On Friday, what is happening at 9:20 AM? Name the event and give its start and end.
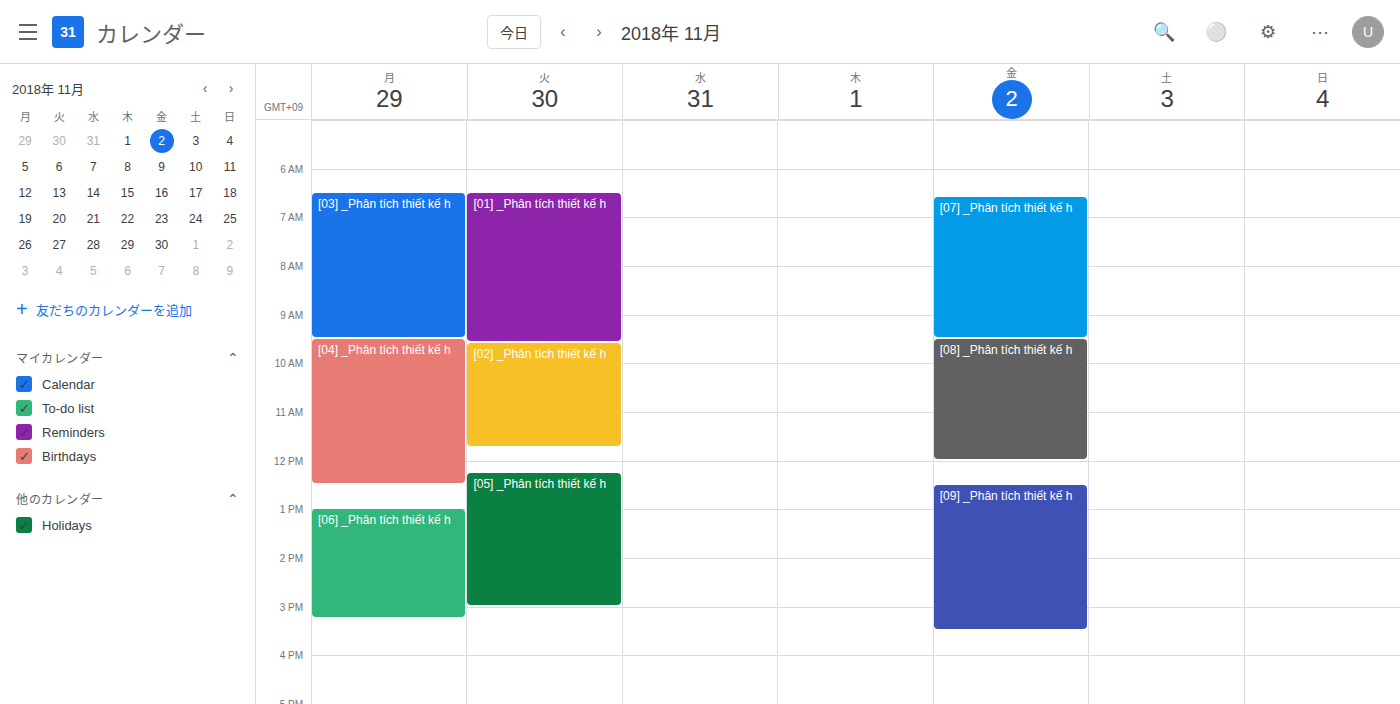
"[07] _Phân tích thiết kế h", 6:35 AM to 9:30 AM